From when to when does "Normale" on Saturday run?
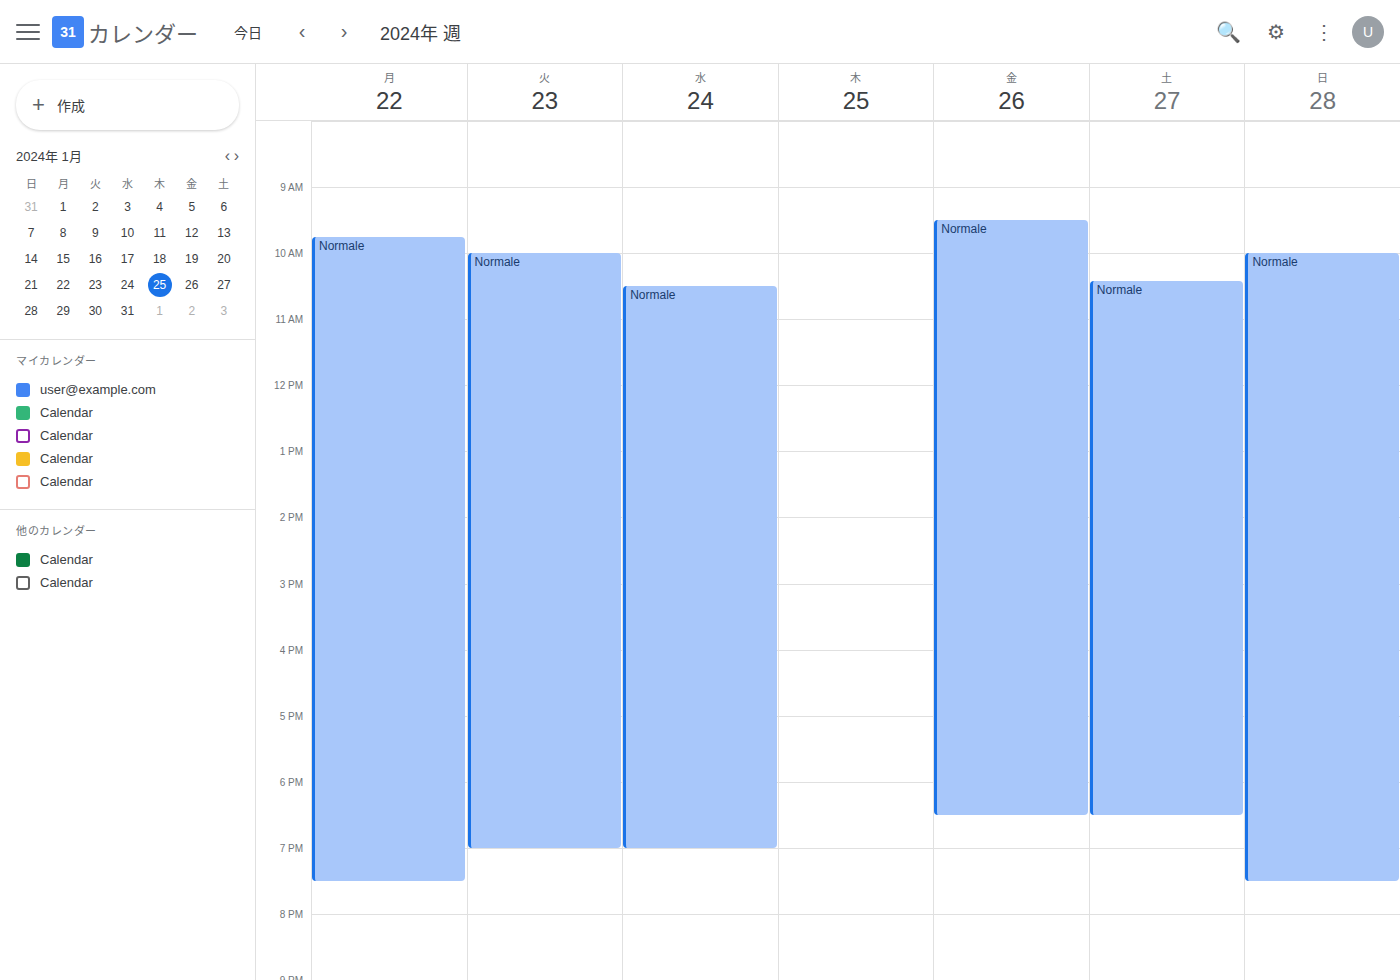
10:25 AM to 6:30 PM